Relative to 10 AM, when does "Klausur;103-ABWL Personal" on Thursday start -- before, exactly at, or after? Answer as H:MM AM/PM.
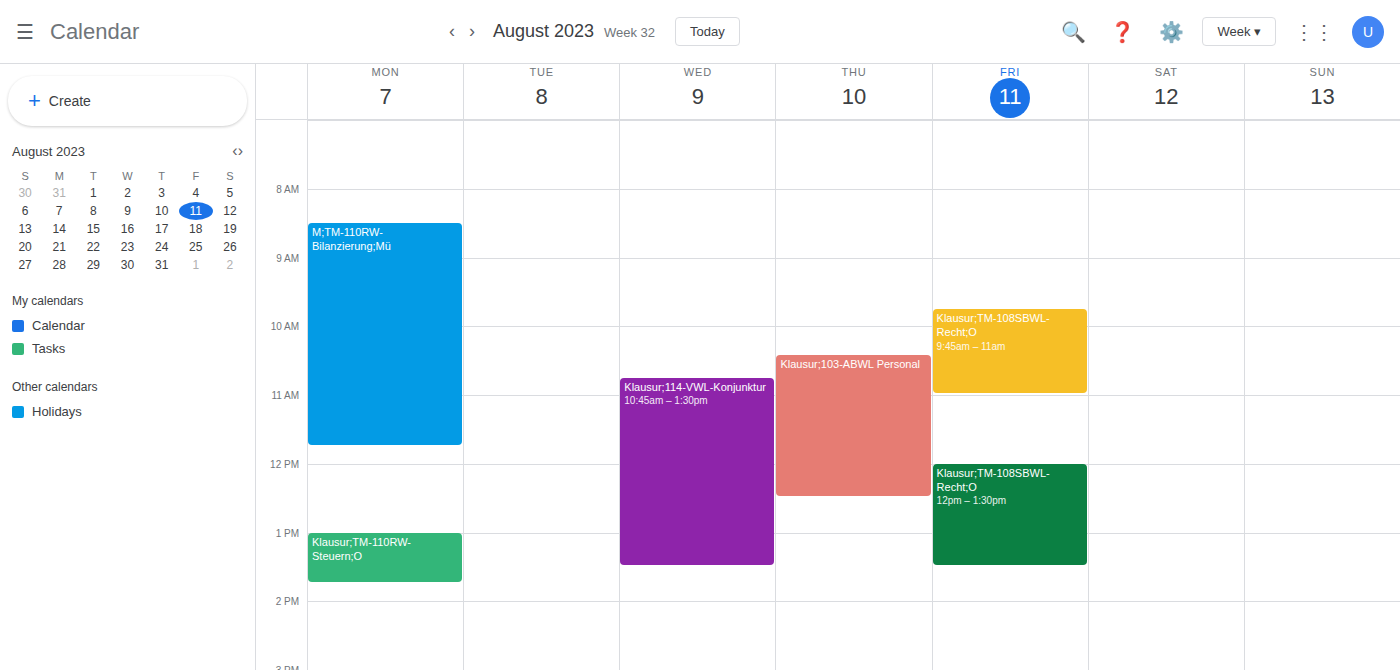
10:25 AM -- after 10 AM, 25 minutes below the 10 AM line.